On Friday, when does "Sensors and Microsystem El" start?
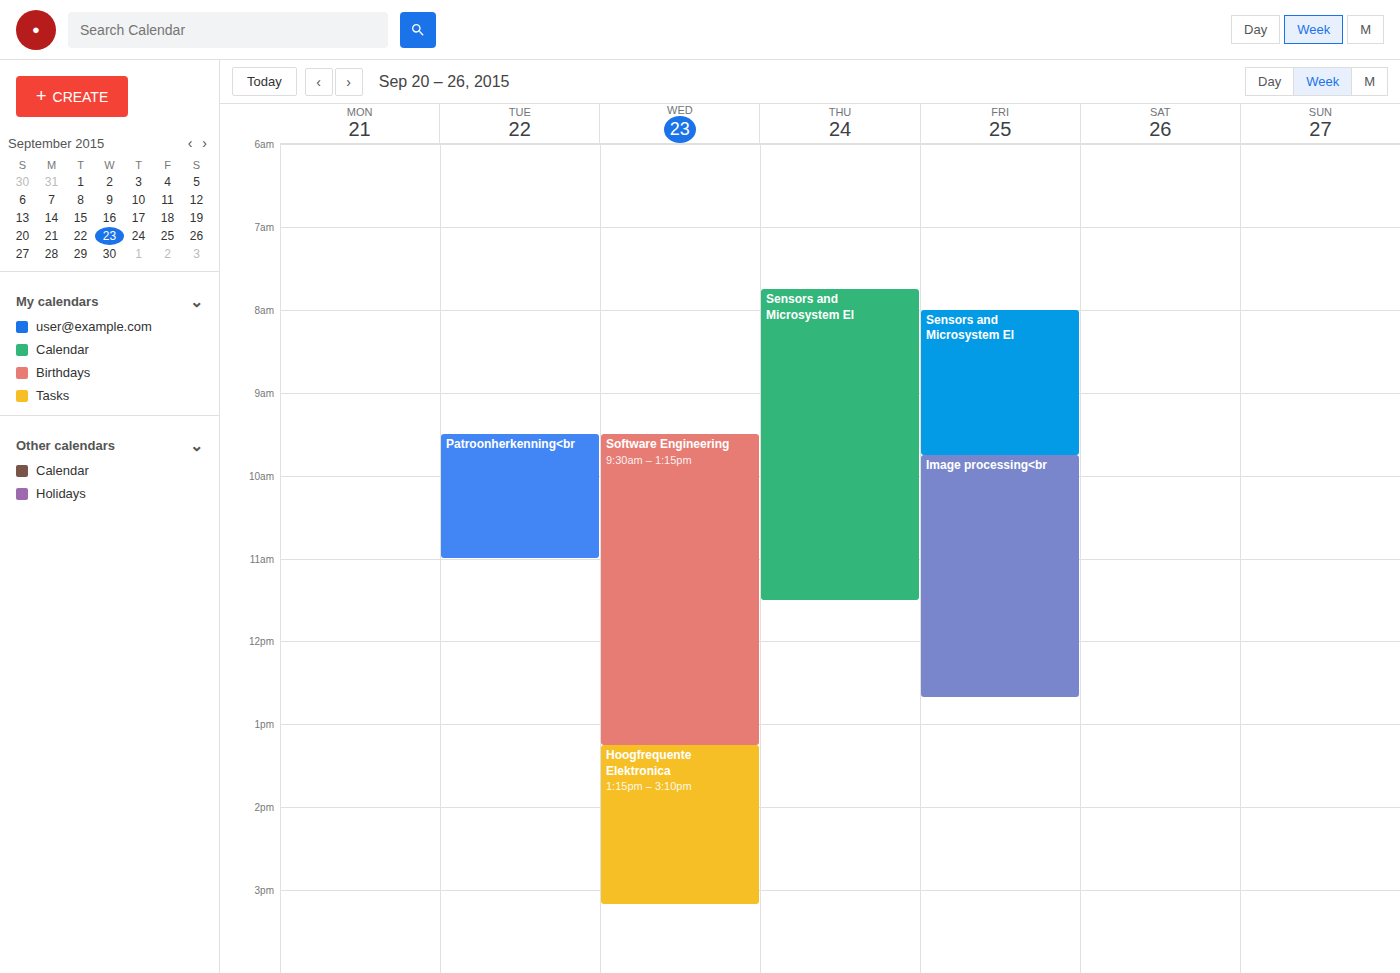
08:00